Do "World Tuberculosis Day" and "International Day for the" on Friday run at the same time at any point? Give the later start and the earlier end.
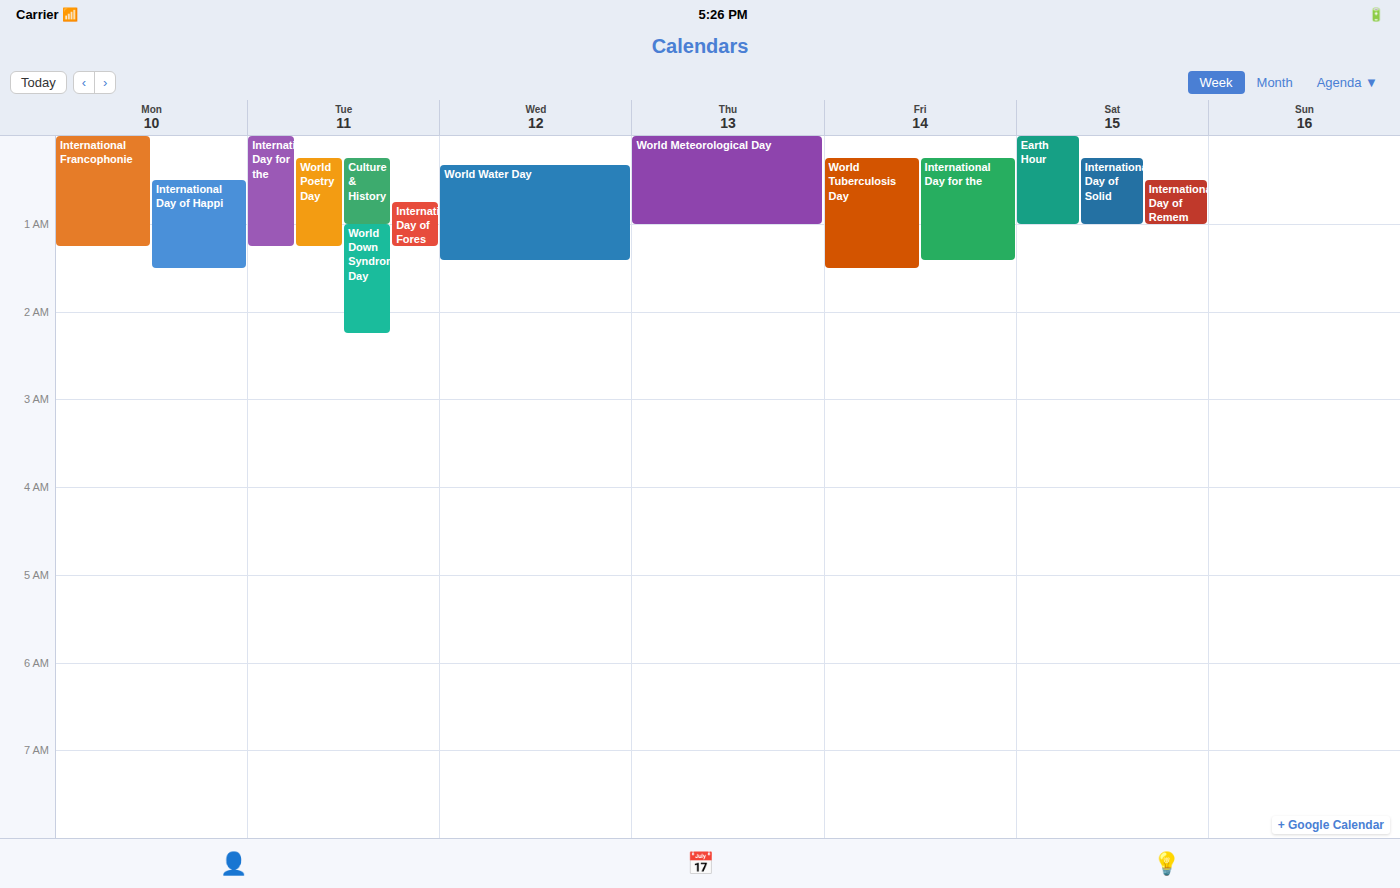
"International Day for the" runs 12:15 AM to 1:25 AM, inside "World Tuberculosis Day" -- they overlap.